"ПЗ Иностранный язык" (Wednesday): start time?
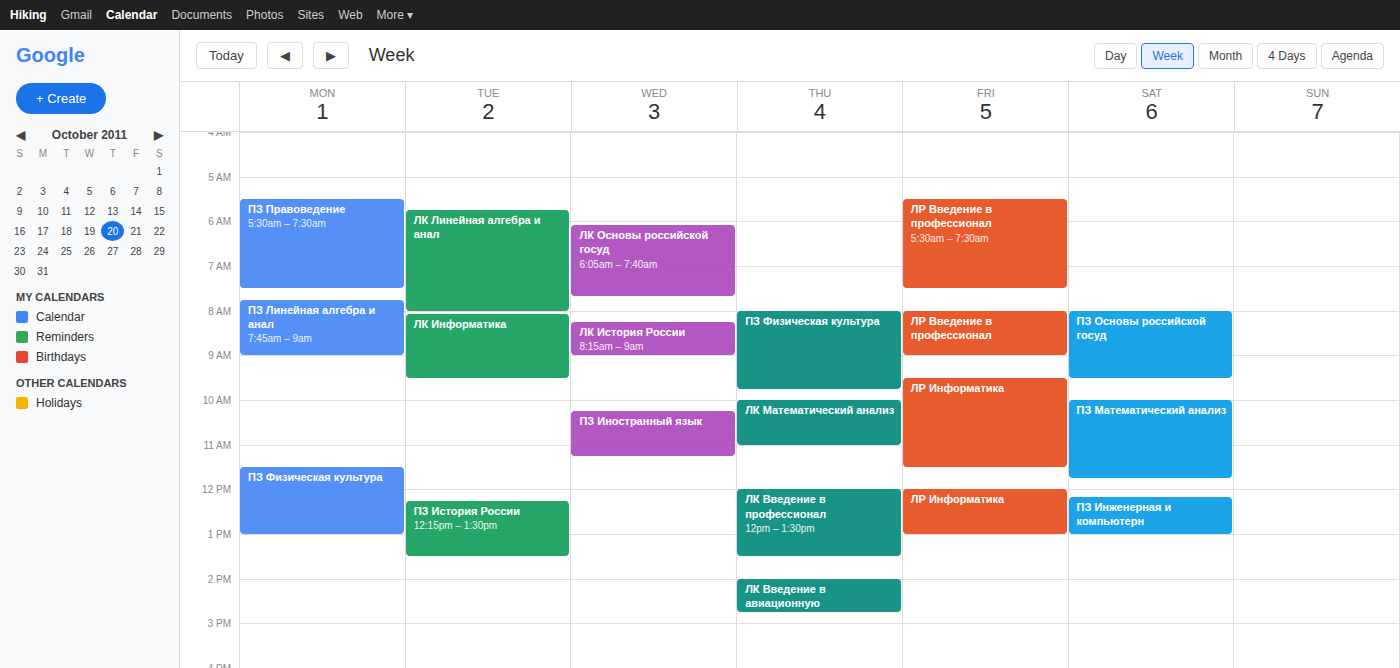
10:15 AM